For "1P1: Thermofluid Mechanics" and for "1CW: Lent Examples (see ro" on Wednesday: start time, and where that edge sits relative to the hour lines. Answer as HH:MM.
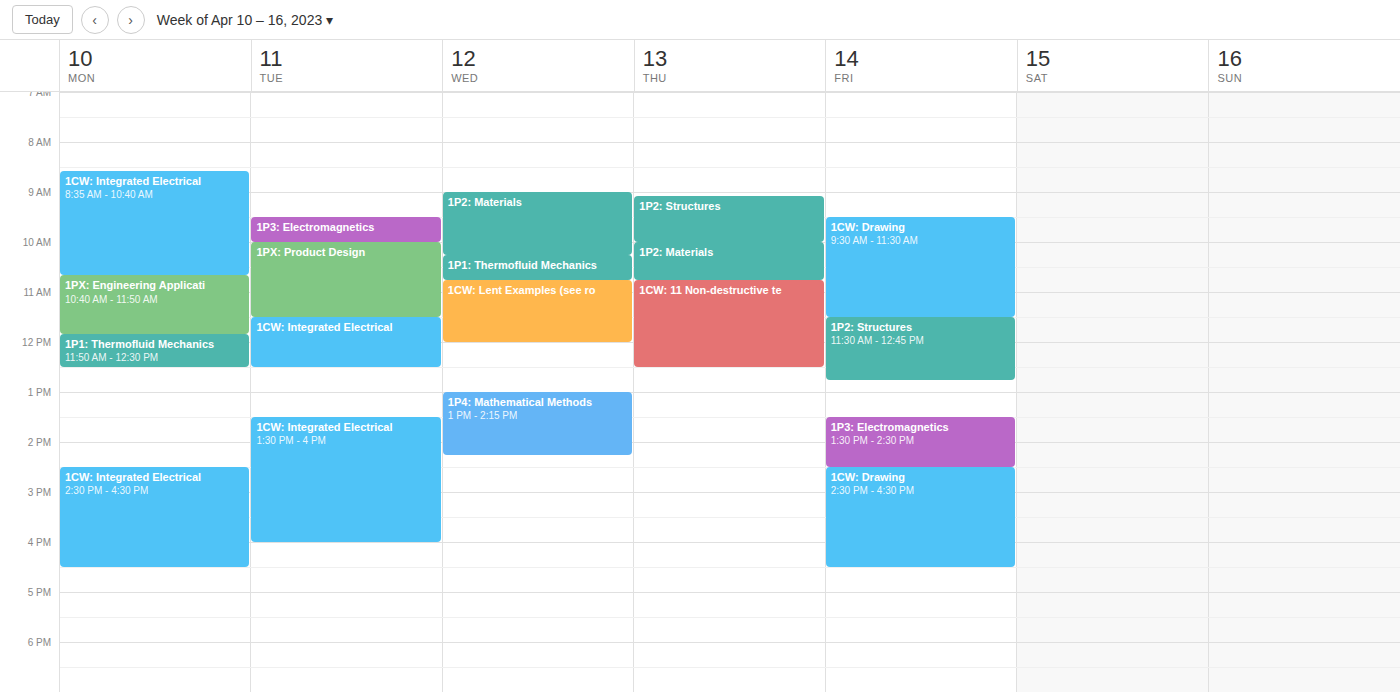
"1P1: Thermofluid Mechanics": 10:15, neither: a quarter of the way from the 10:00 line to the 11:00 line. "1CW: Lent Examples (see ro": 10:45, neither: three quarters of the way from the 10:00 line to the 11:00 line.